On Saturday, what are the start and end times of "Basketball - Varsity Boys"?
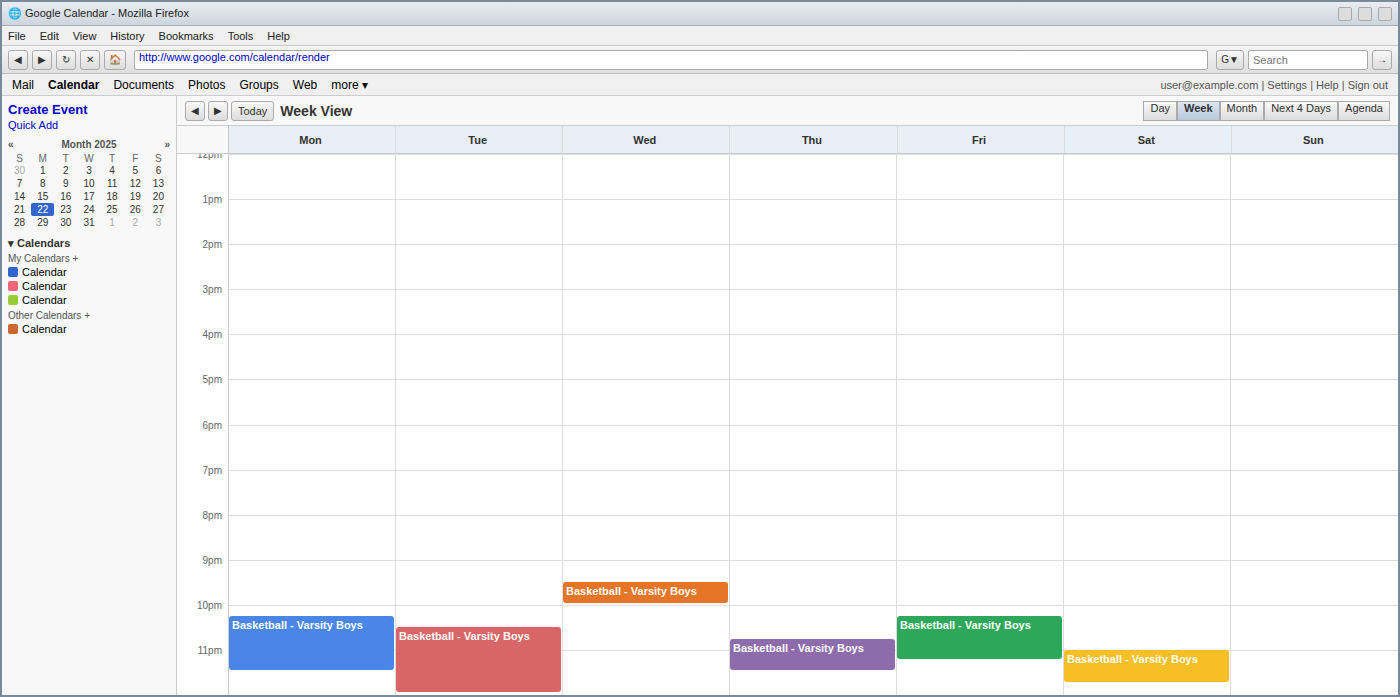
11:00 PM to 11:45 PM